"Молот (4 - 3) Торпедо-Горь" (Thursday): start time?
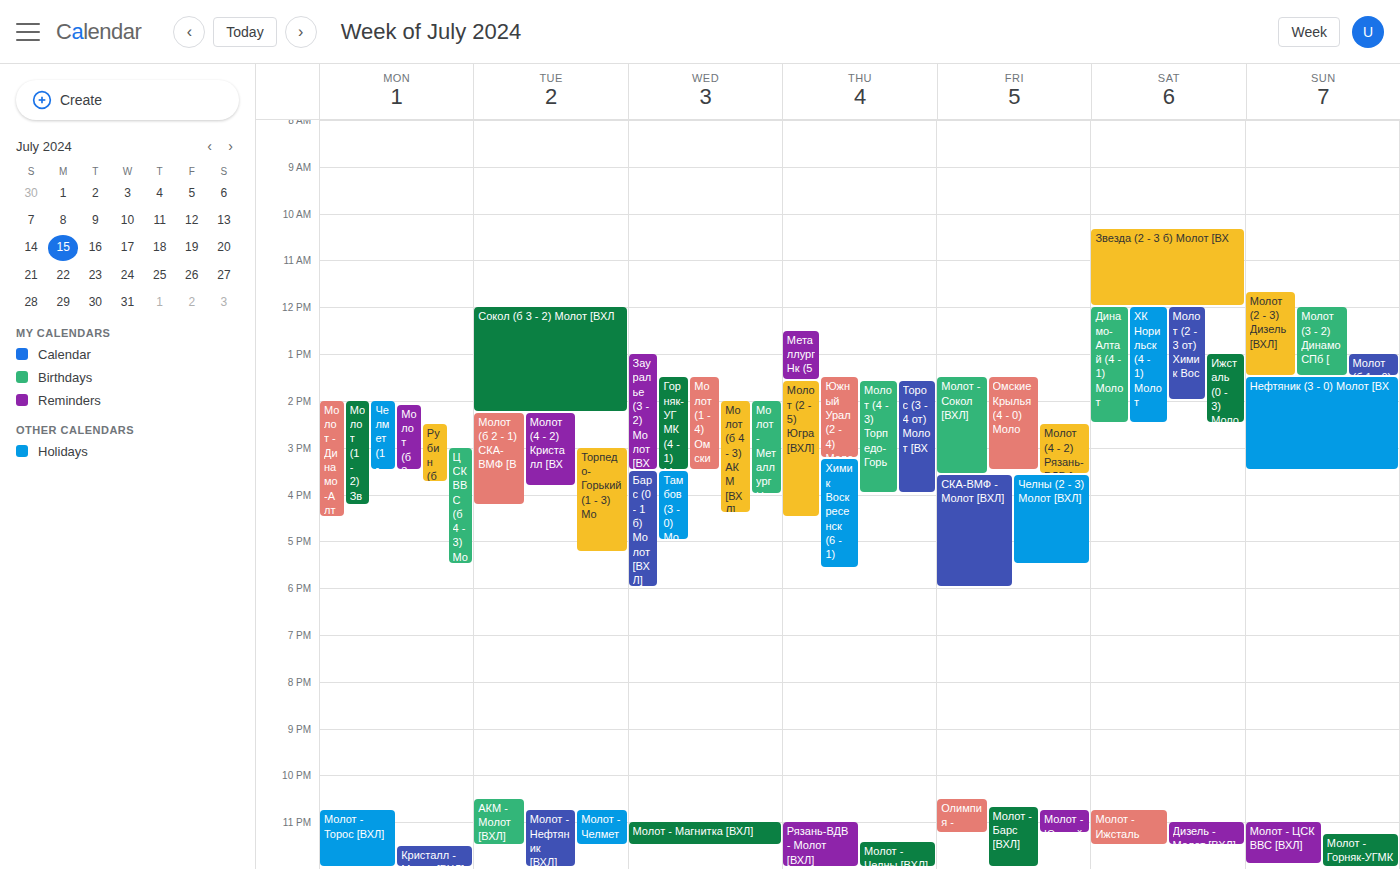
1:35 PM